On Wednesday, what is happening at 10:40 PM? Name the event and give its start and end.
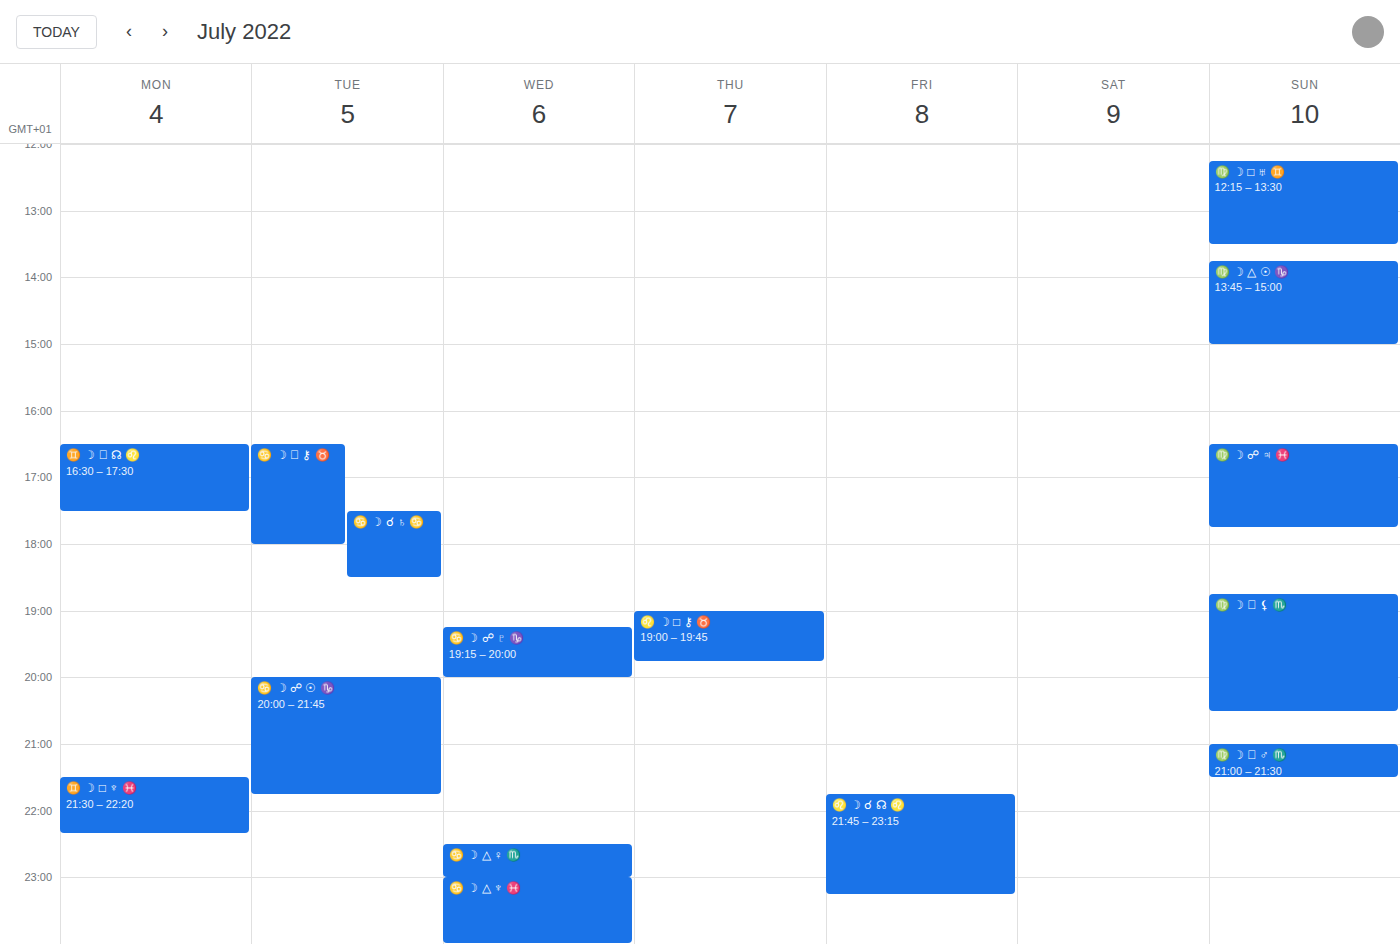
"♋️ ☽ △ ♀ ♏️", 10:30 PM to 11:00 PM